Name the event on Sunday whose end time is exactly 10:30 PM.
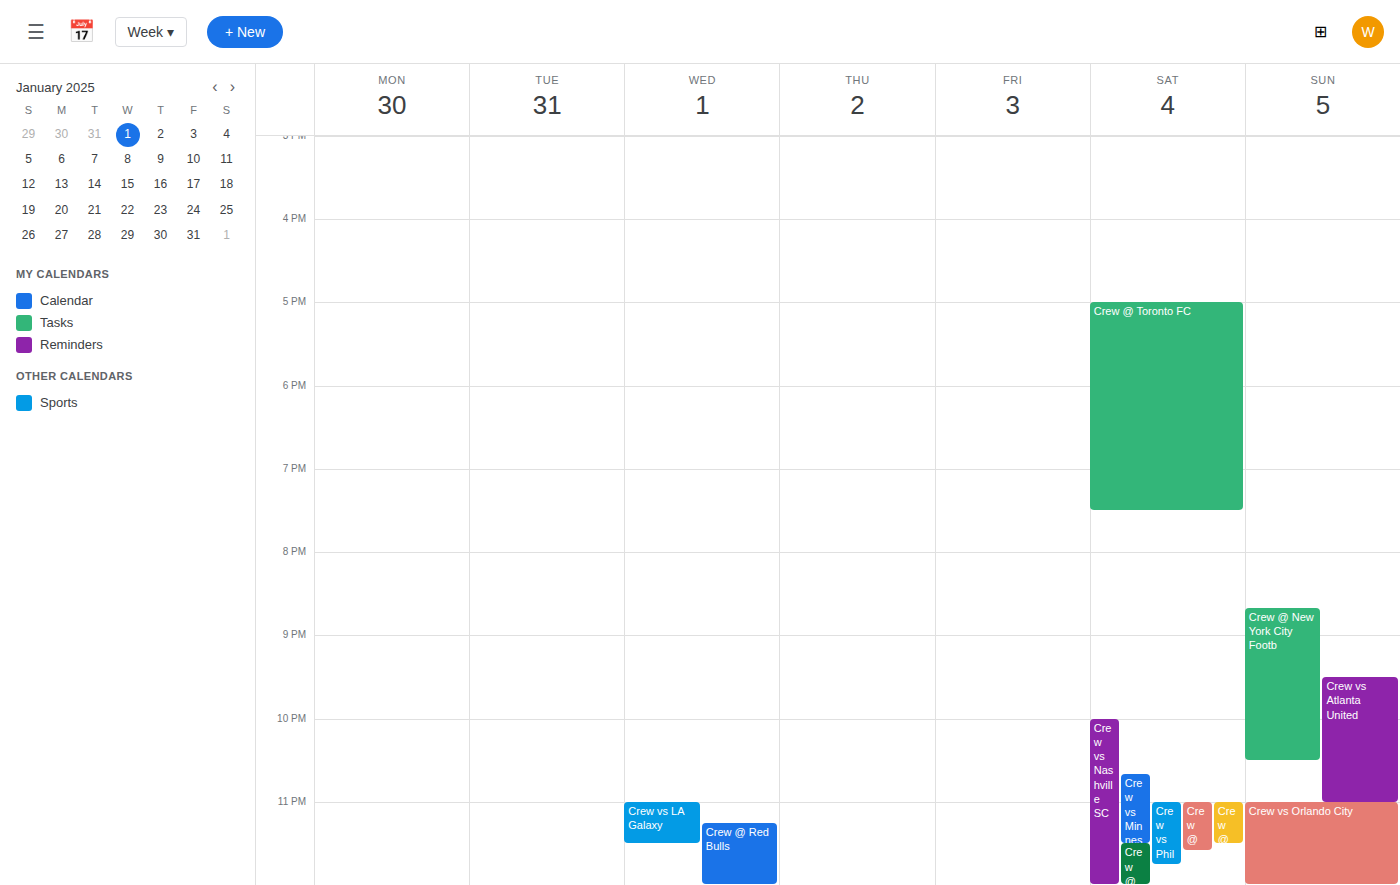
"Crew @ New York City Footb"